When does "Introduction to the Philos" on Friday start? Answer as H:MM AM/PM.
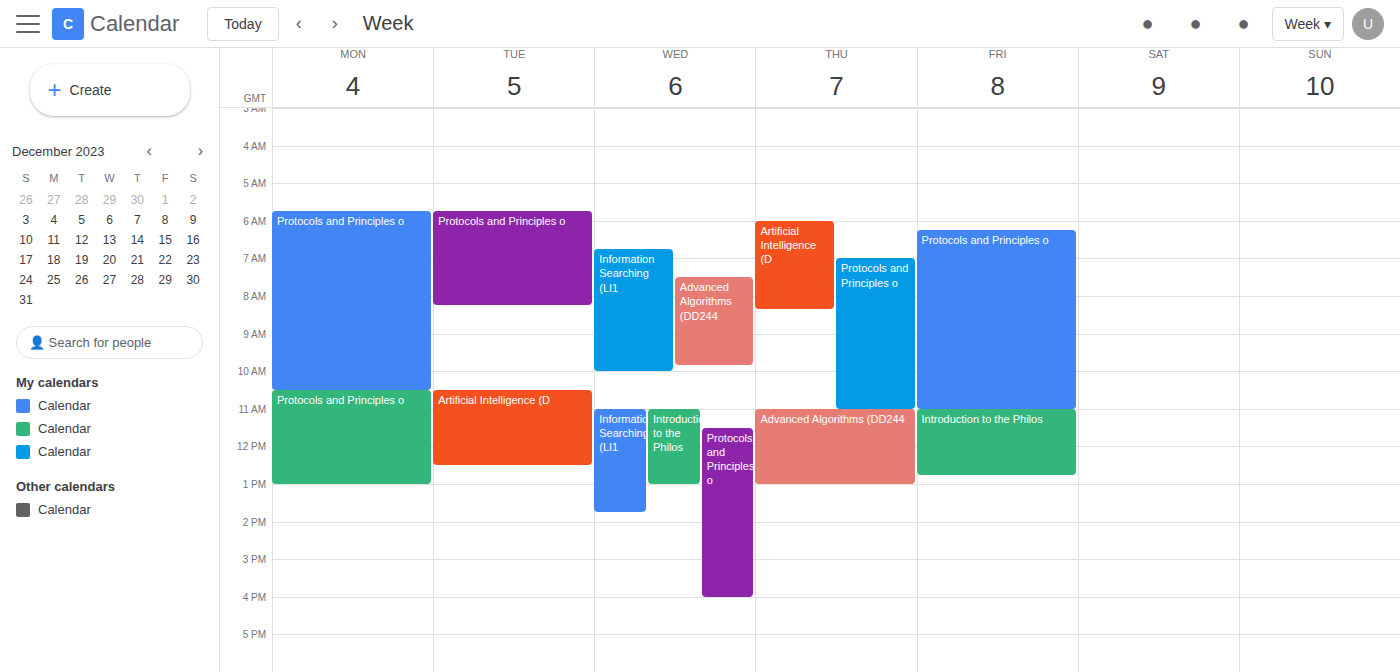
11:00 AM